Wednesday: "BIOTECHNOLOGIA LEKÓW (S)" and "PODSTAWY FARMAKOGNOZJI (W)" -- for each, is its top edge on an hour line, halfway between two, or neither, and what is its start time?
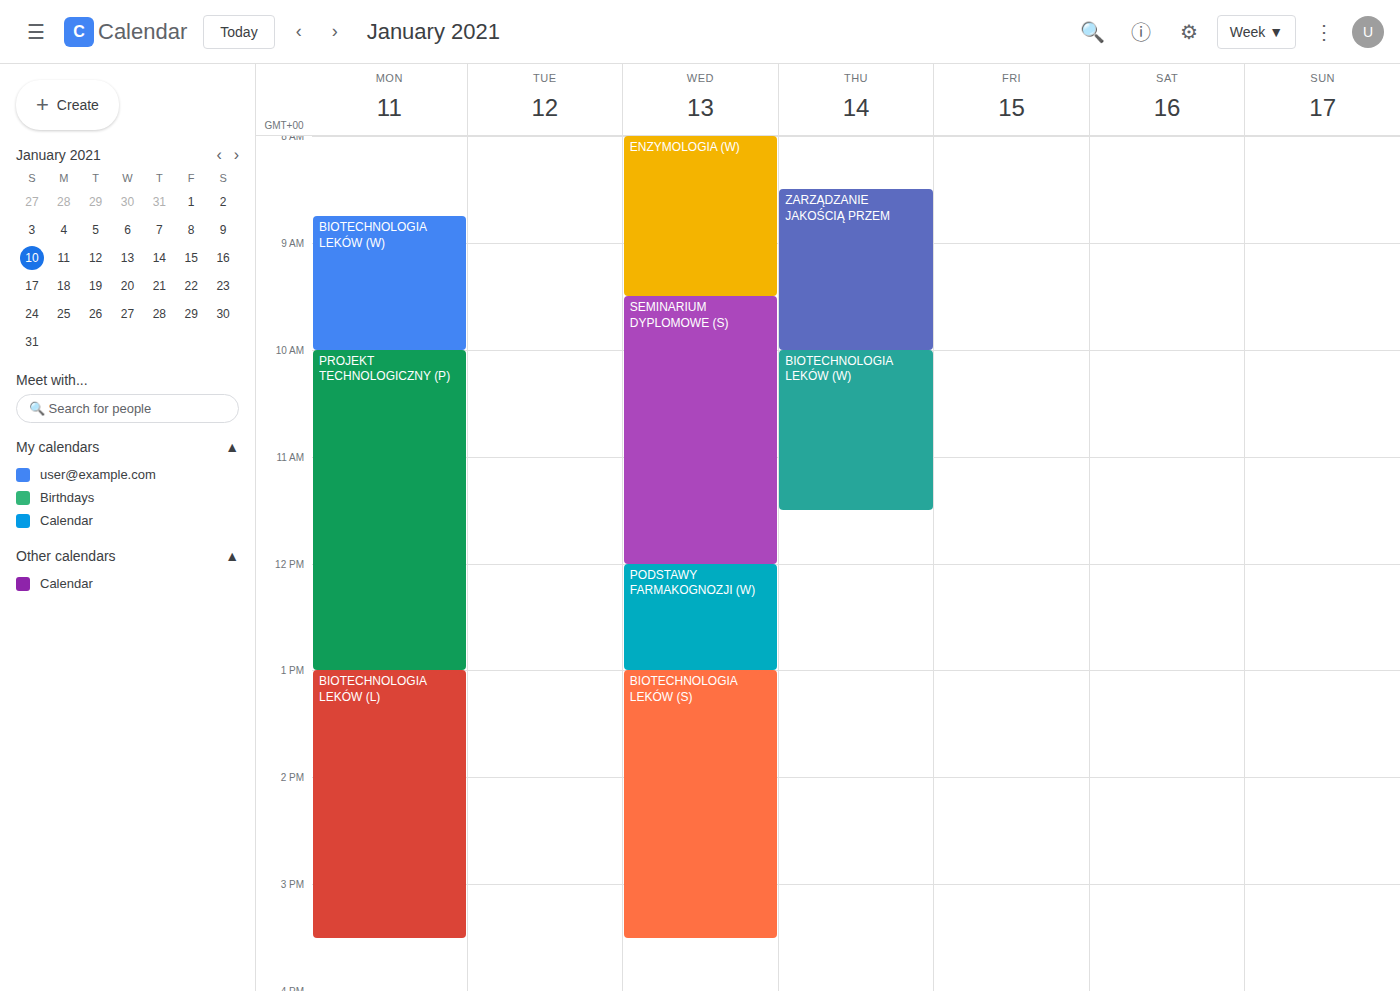
"BIOTECHNOLOGIA LEKÓW (S)": 1:00 PM, exactly on the 1 PM line. "PODSTAWY FARMAKOGNOZJI (W)": 12:00 PM, exactly on the 12 PM line.